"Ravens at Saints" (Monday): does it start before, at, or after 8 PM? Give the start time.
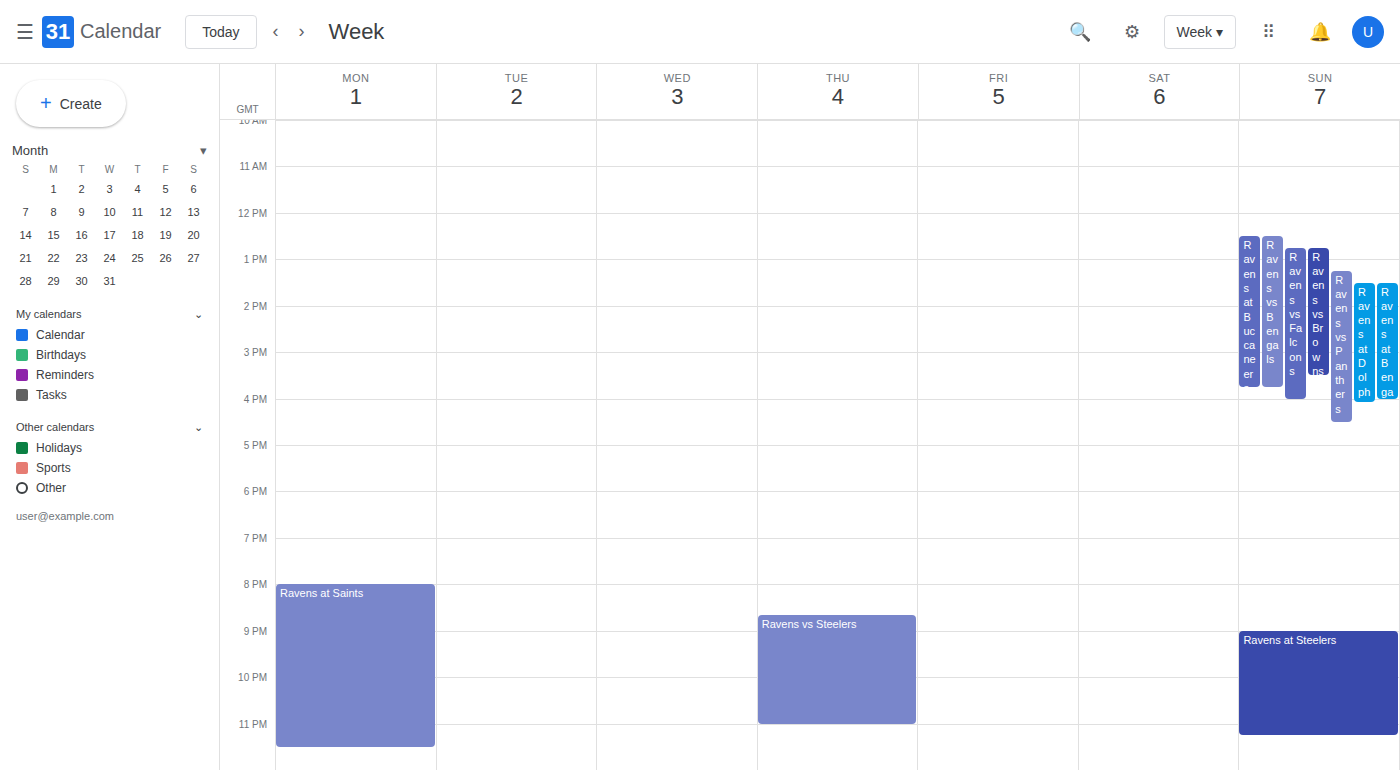
8:00 PM -- exactly at 8 PM, on the 8 PM line.